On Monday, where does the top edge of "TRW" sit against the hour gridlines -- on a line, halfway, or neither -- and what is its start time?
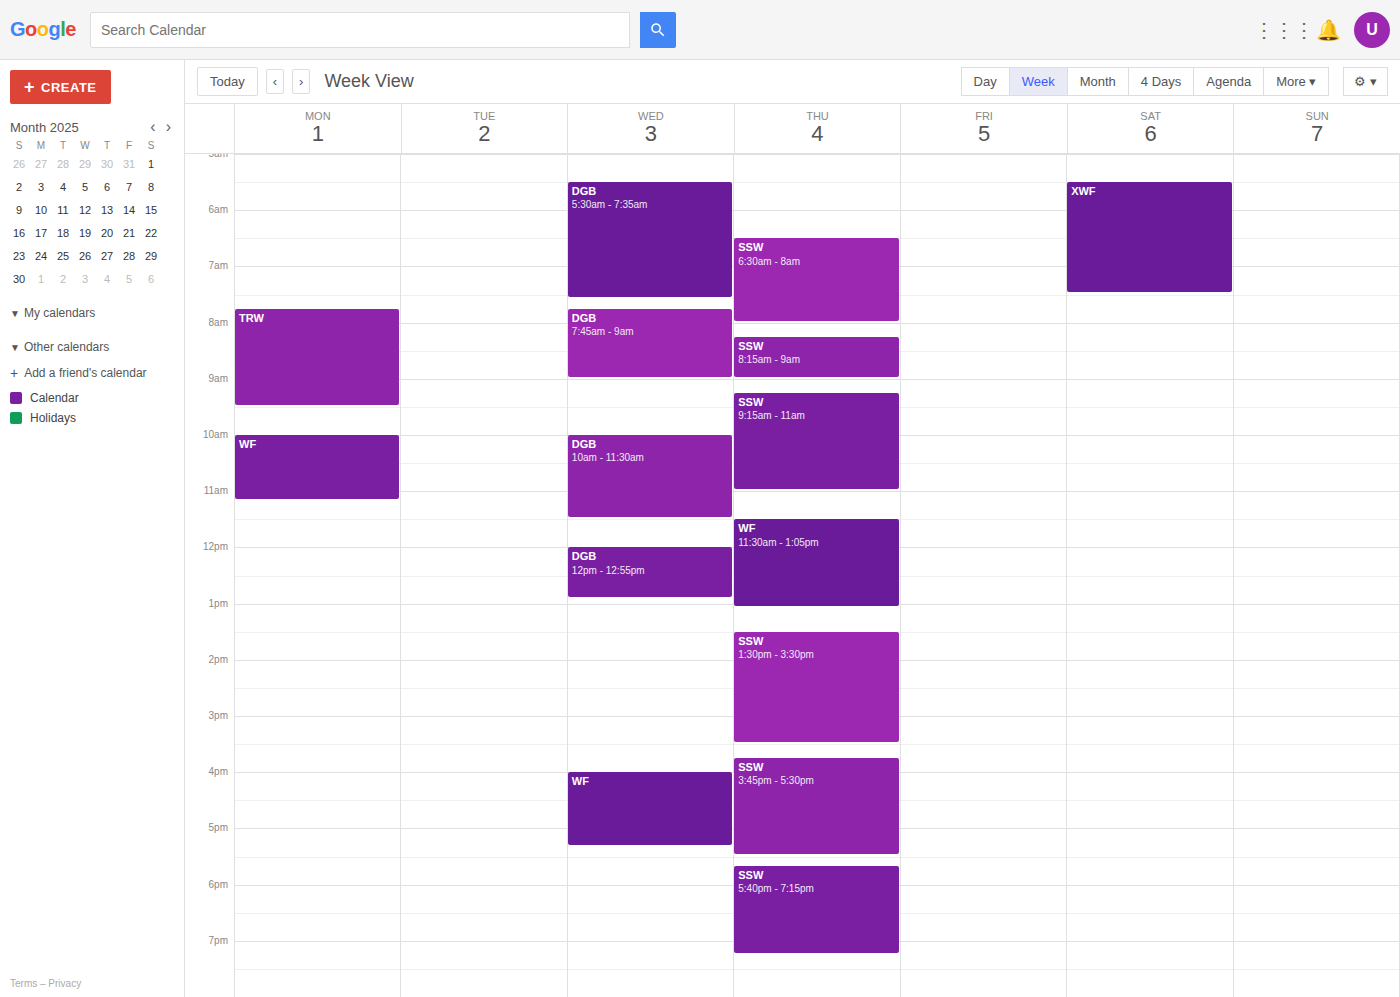
7:45 AM -- neither: three quarters of the way from the 7 AM line to the 8 AM line.